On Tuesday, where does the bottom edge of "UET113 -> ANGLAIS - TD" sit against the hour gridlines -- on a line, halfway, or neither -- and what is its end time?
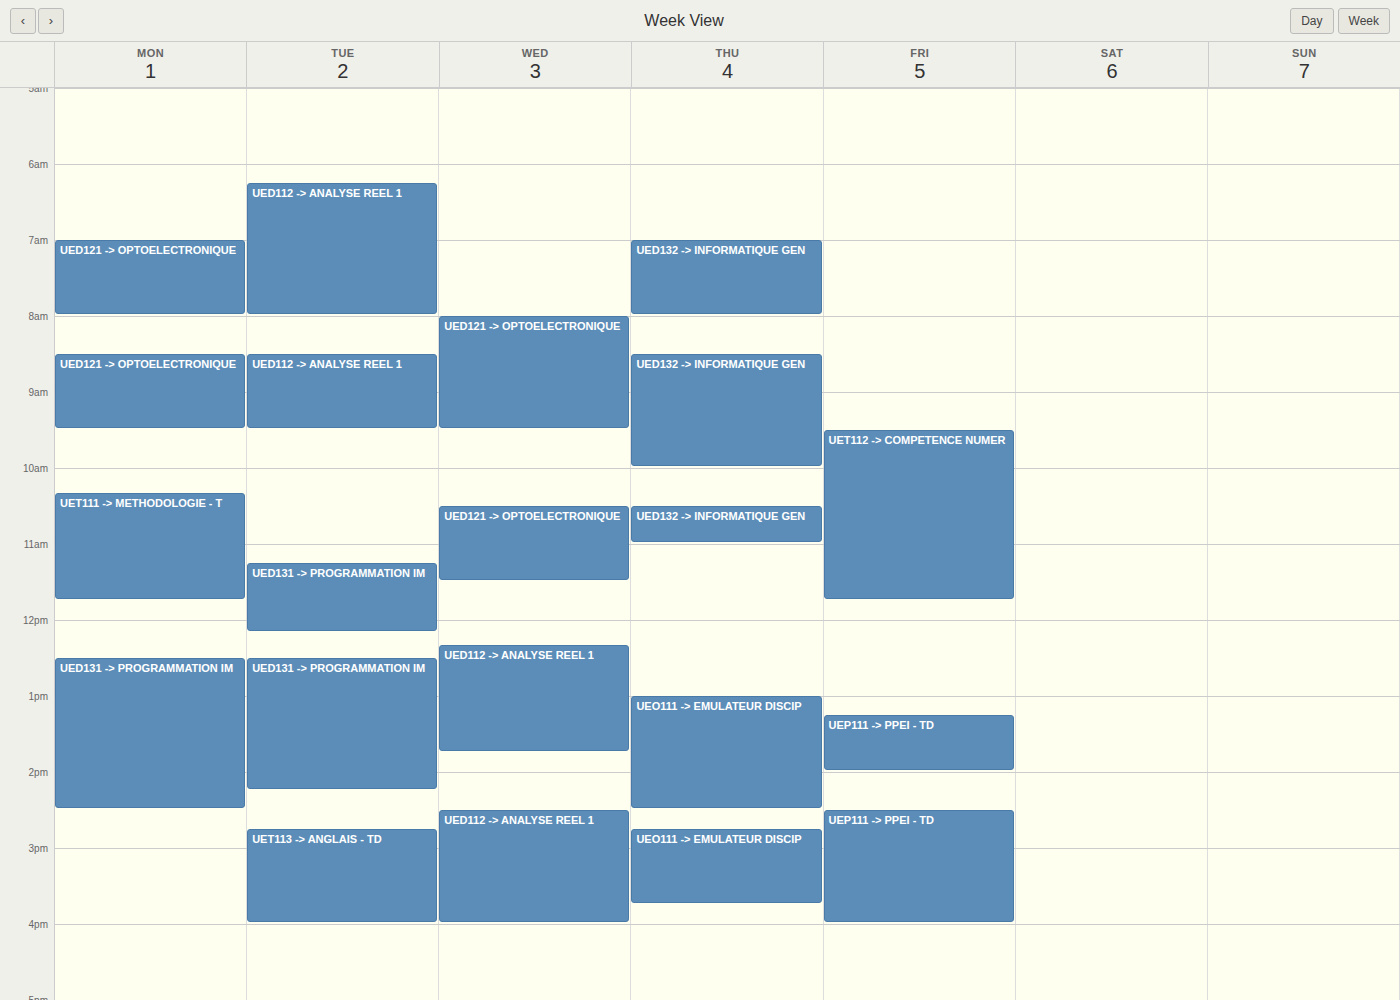
4:00 PM -- exactly on the 4 PM line.